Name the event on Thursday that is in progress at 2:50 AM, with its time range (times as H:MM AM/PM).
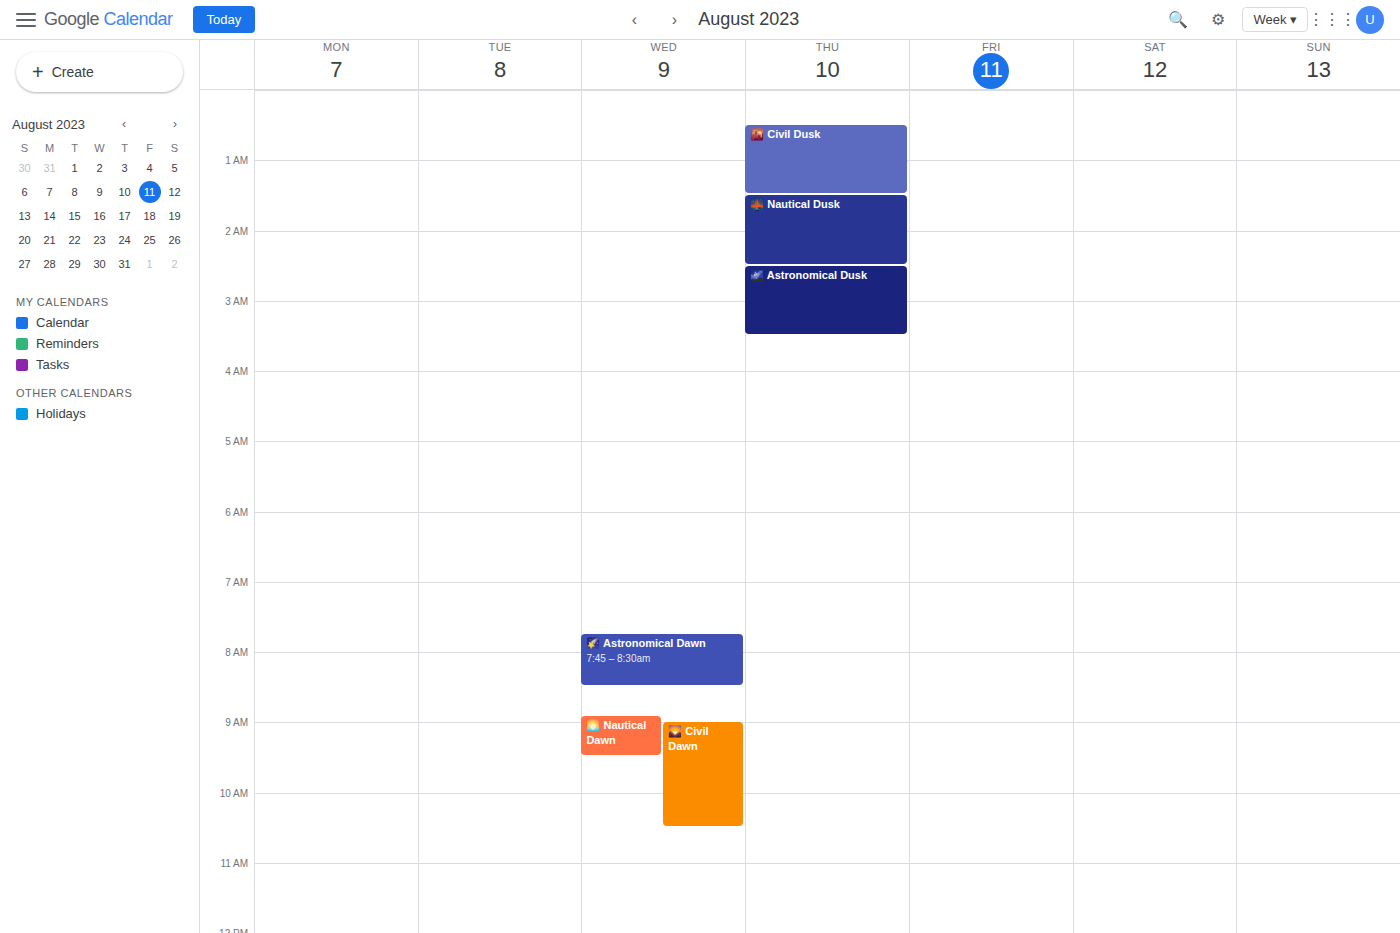
"🌌 Astronomical Dusk", 2:30 AM to 3:30 AM